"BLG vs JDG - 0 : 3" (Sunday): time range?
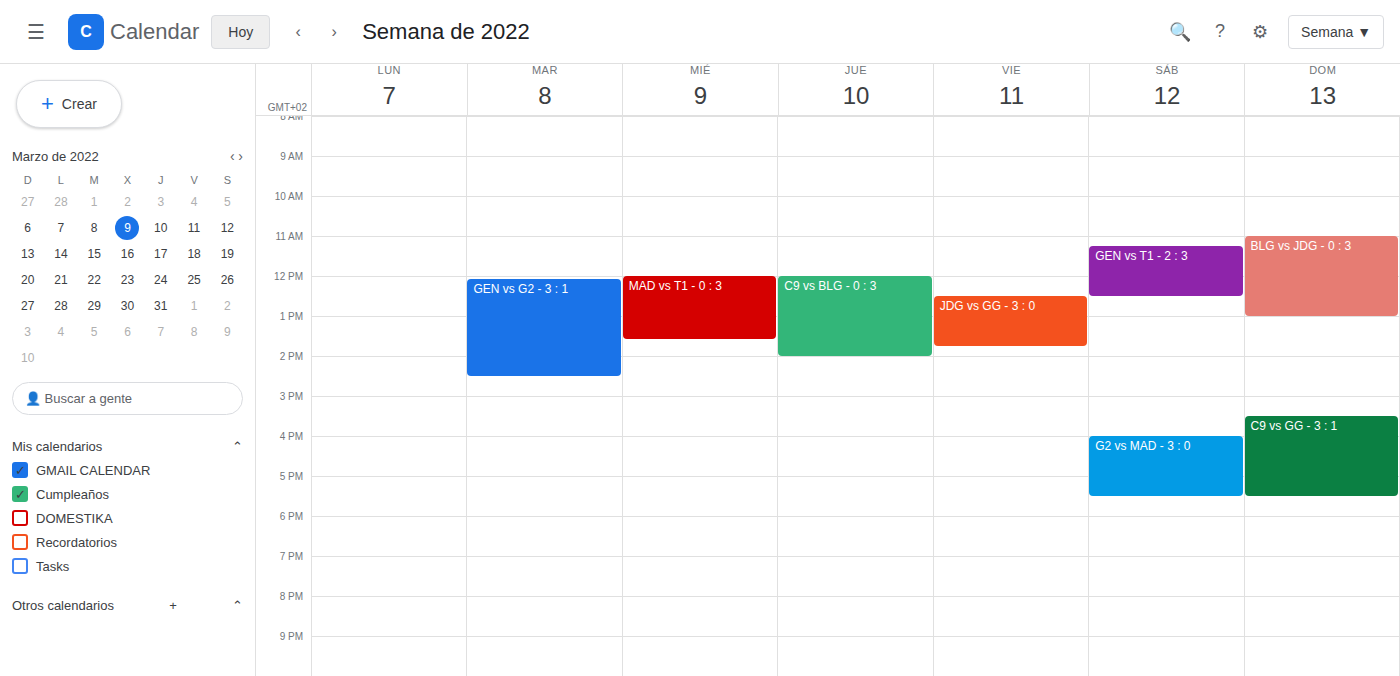
11:00 to 13:00